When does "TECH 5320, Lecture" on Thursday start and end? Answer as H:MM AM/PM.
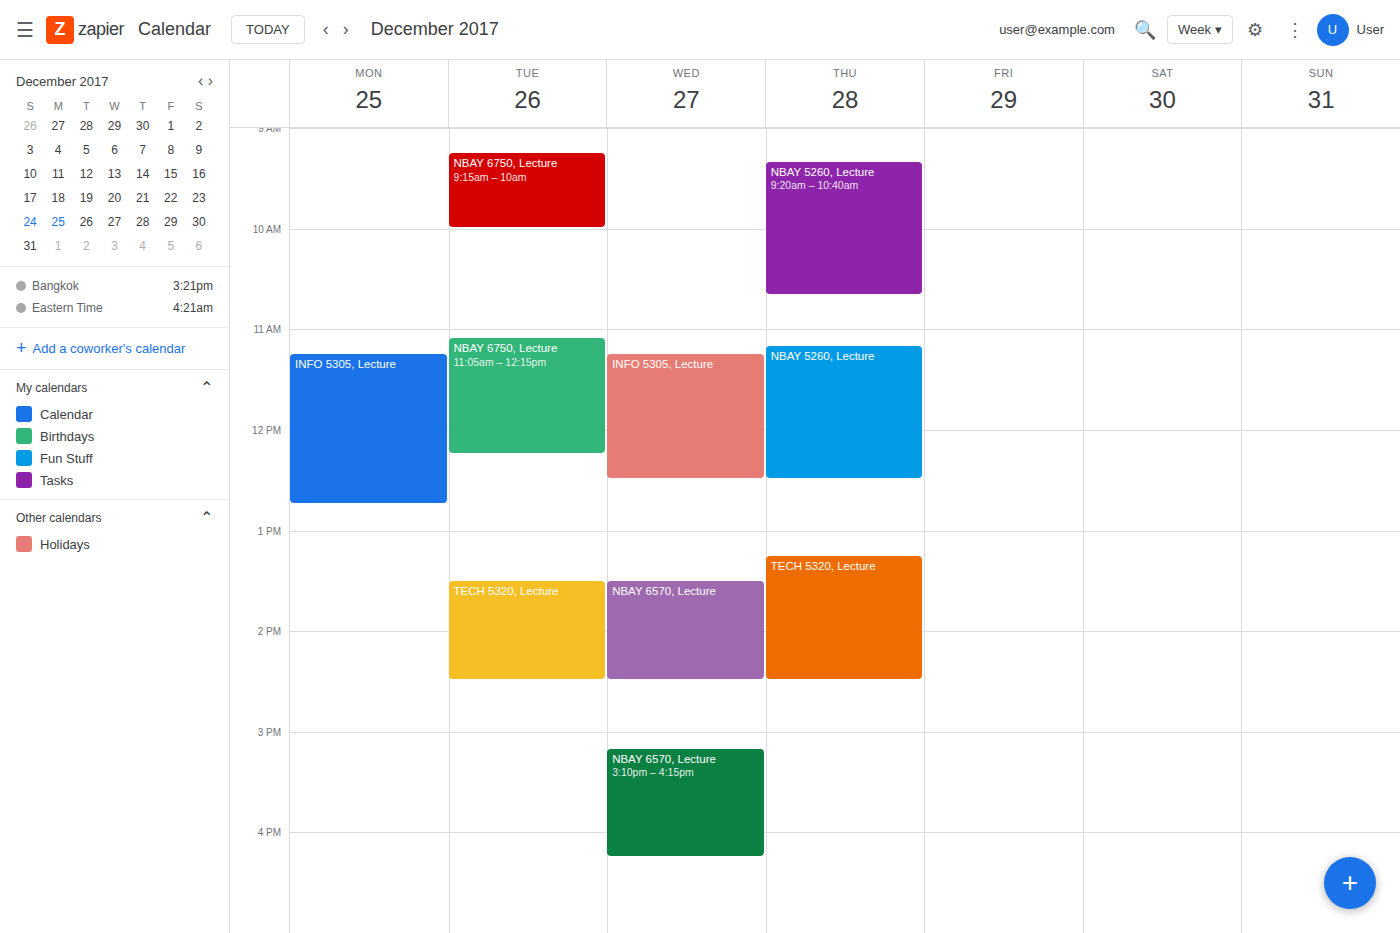
1:15 PM to 2:30 PM